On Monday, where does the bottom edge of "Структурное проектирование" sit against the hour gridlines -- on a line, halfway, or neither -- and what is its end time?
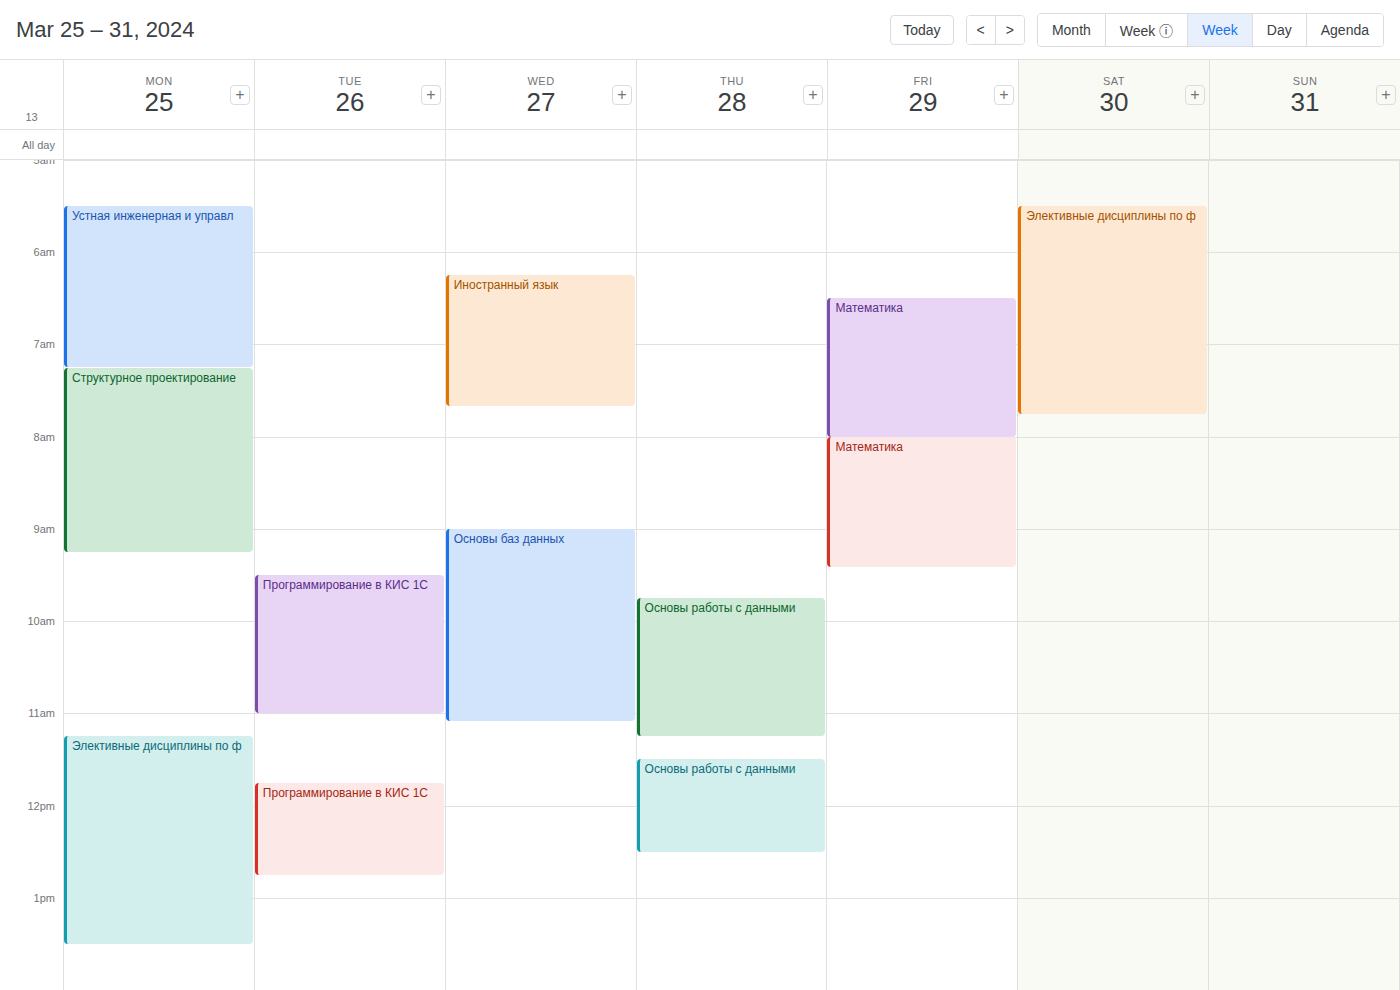
09:15 -- neither: a quarter of the way from the 09:00 line to the 10:00 line.